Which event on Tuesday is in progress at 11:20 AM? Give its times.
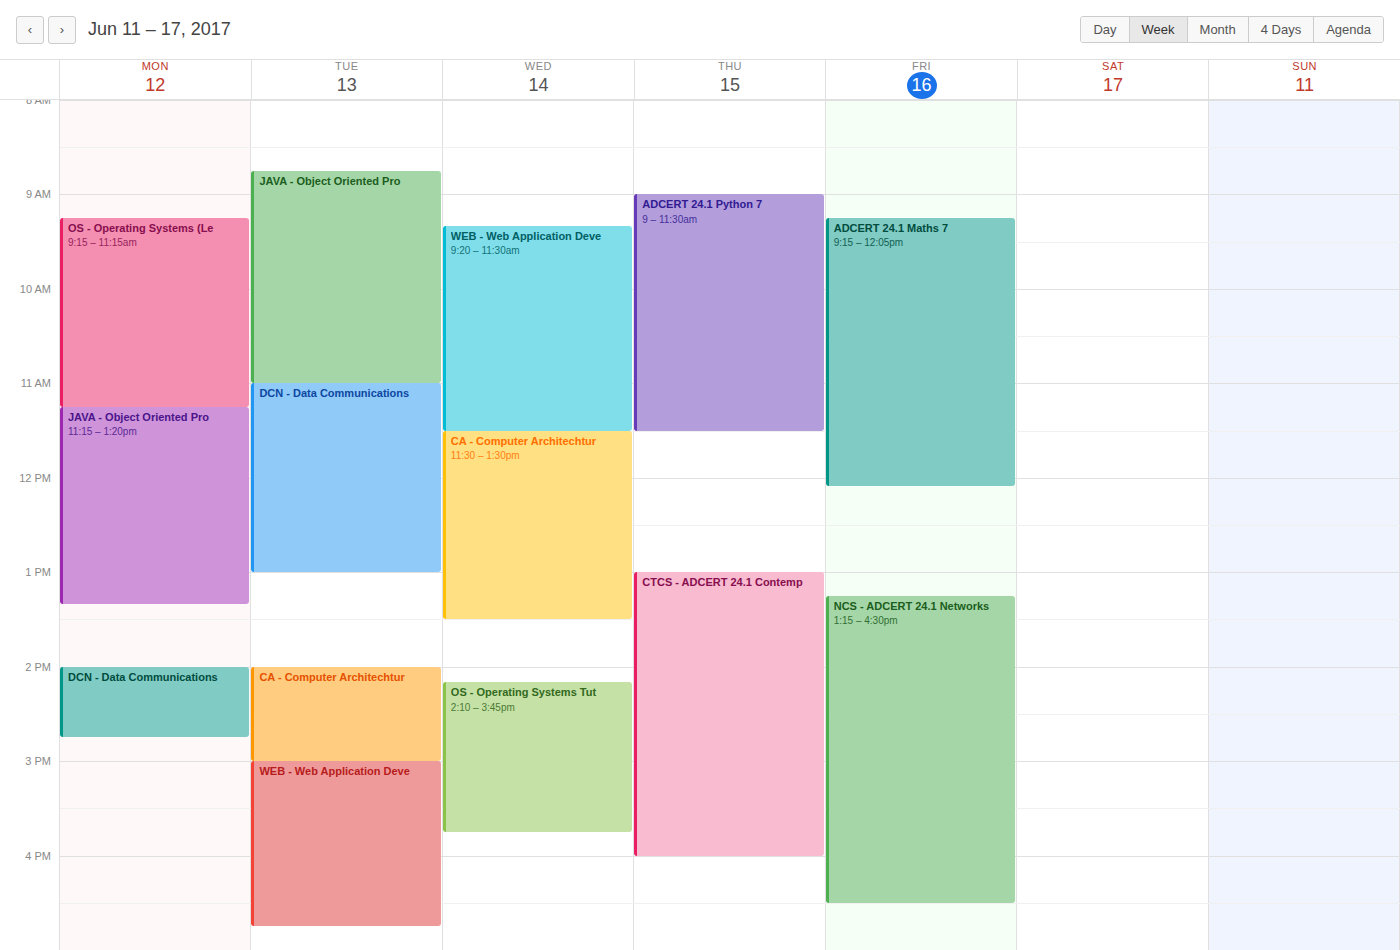
"DCN - Data Communications", 11:00 AM to 1:00 PM